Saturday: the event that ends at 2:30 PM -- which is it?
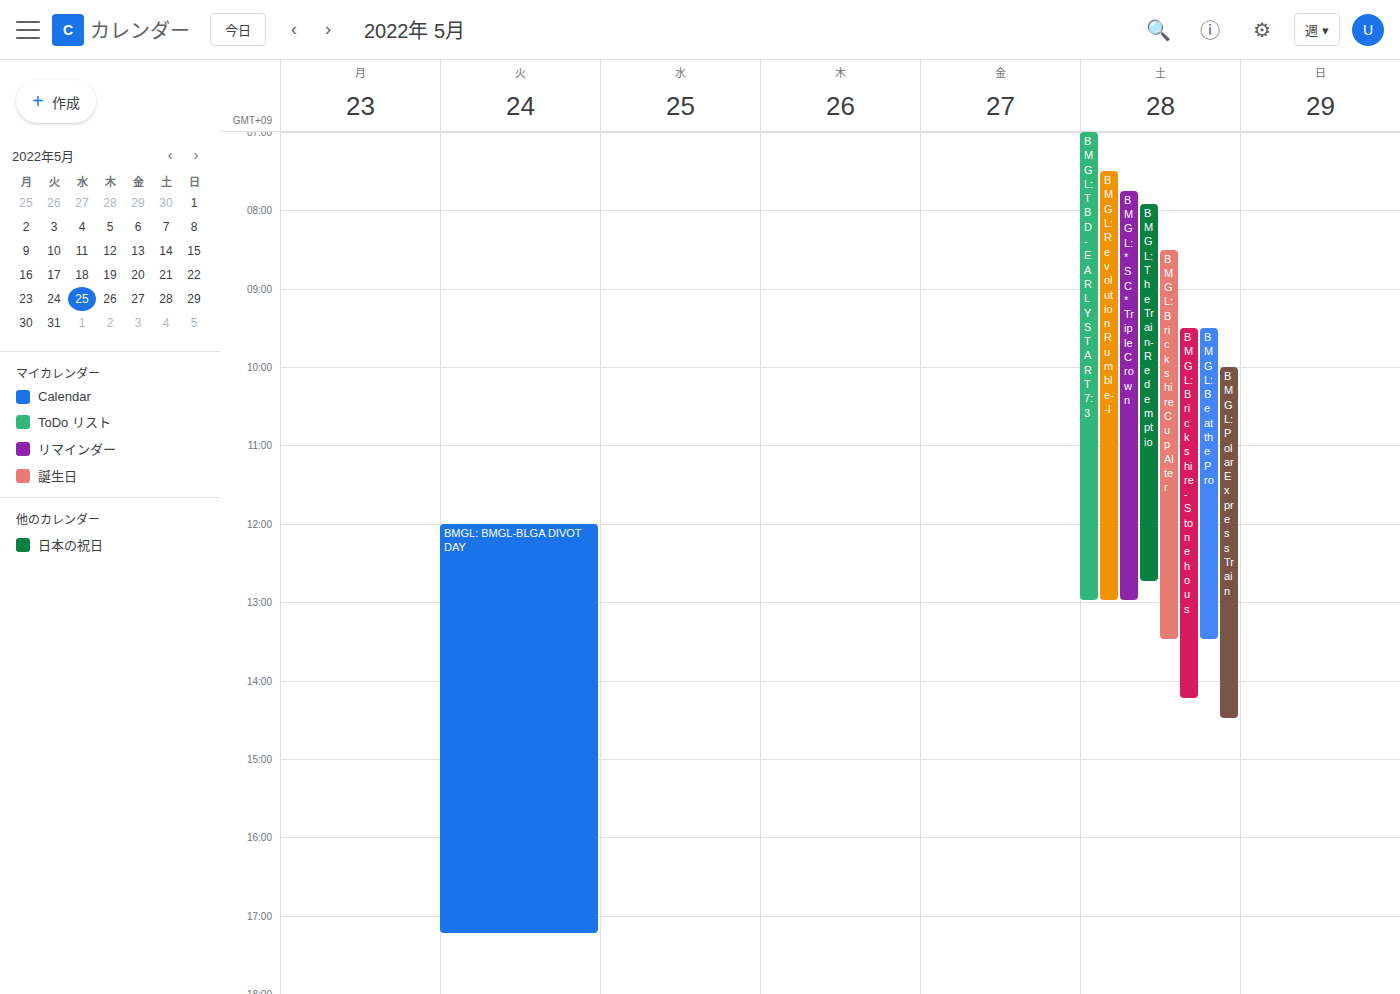
"BMGL: Polar Express Train"